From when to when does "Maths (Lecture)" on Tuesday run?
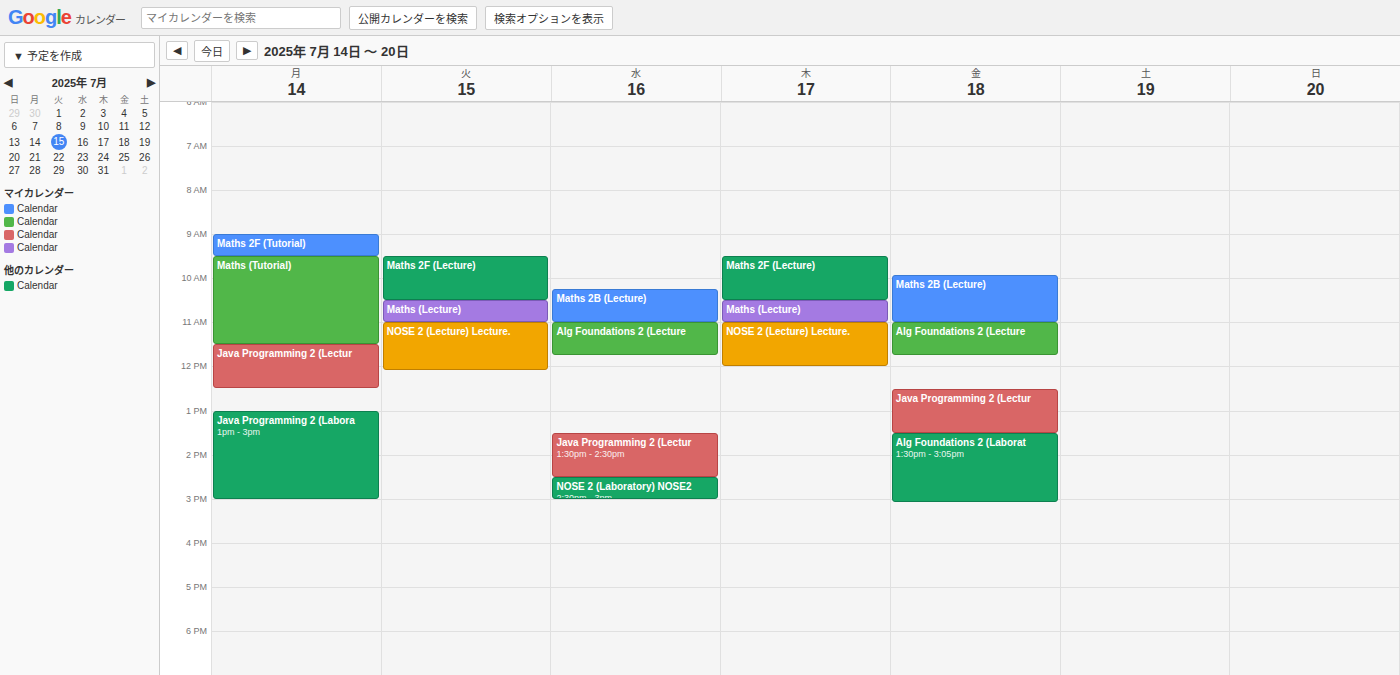
10:30 AM to 11:00 AM